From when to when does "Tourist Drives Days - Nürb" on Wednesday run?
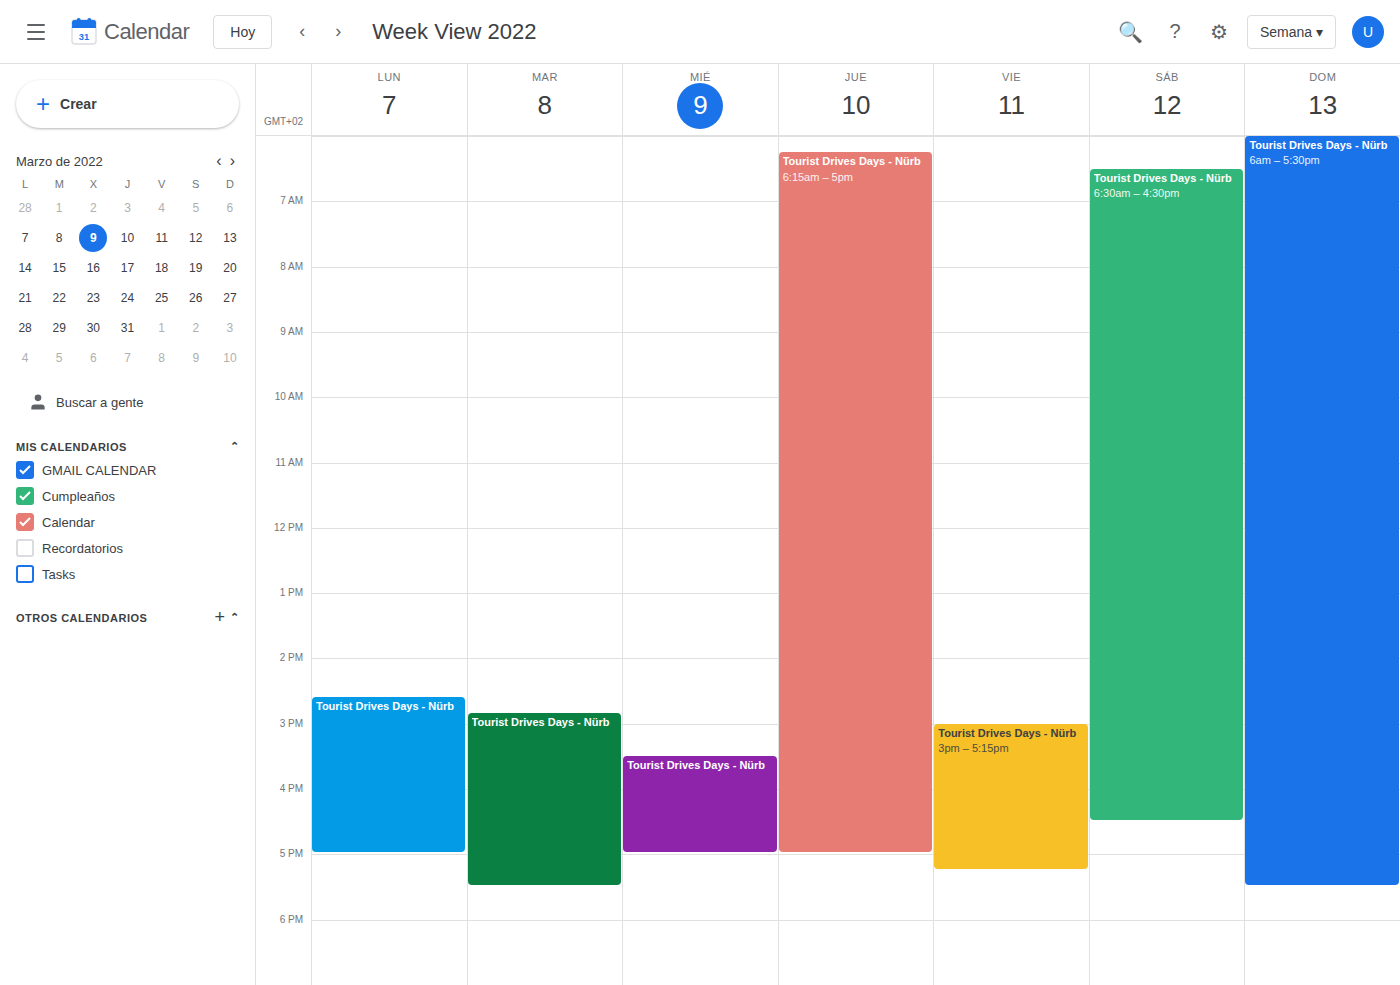
3:30 PM to 5:00 PM